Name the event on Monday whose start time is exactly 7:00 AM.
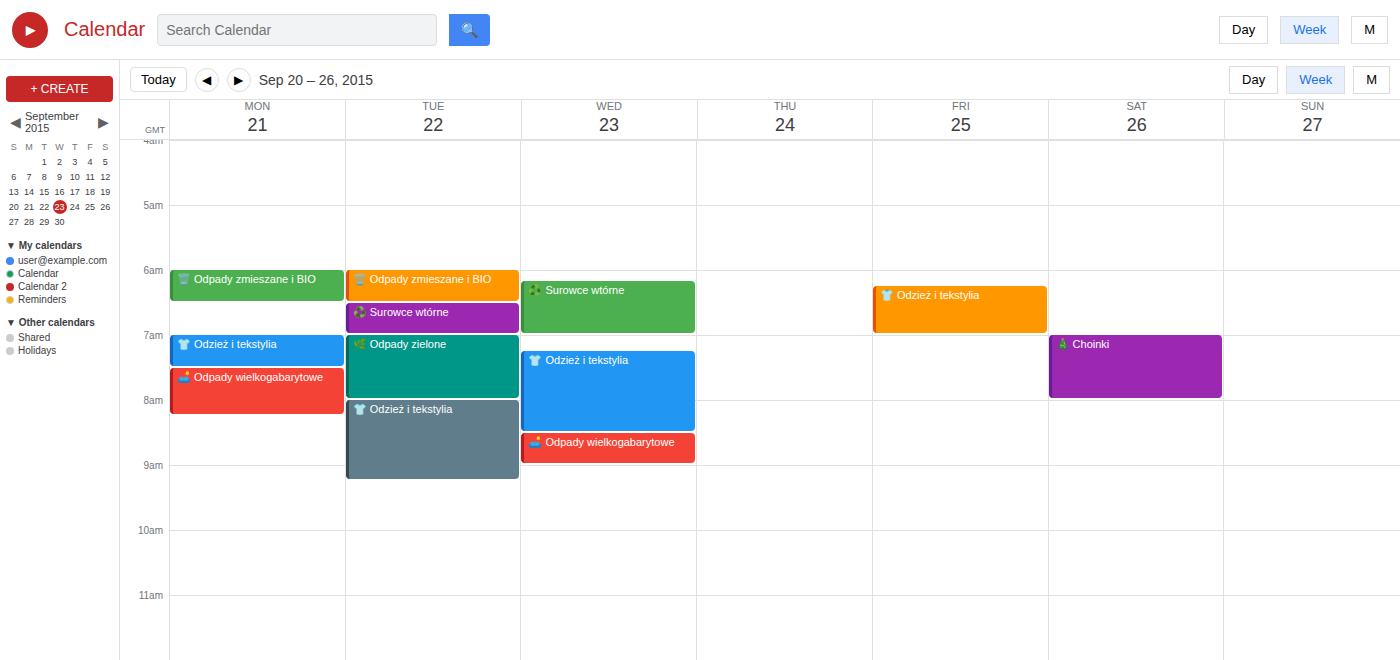
"👕 Odzież i tekstylia"